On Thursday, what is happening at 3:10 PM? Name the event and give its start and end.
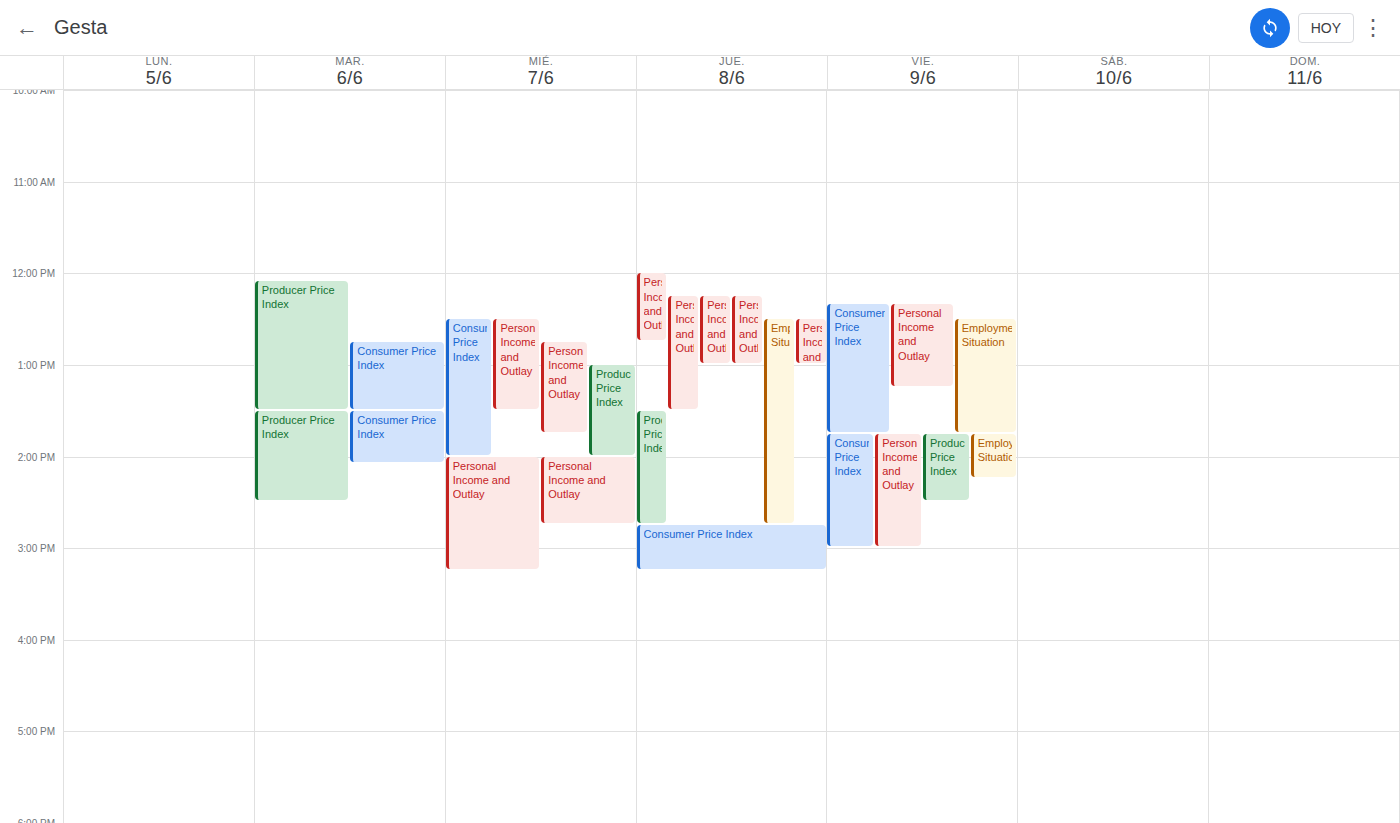
"Consumer Price Index", 2:45 PM to 3:15 PM